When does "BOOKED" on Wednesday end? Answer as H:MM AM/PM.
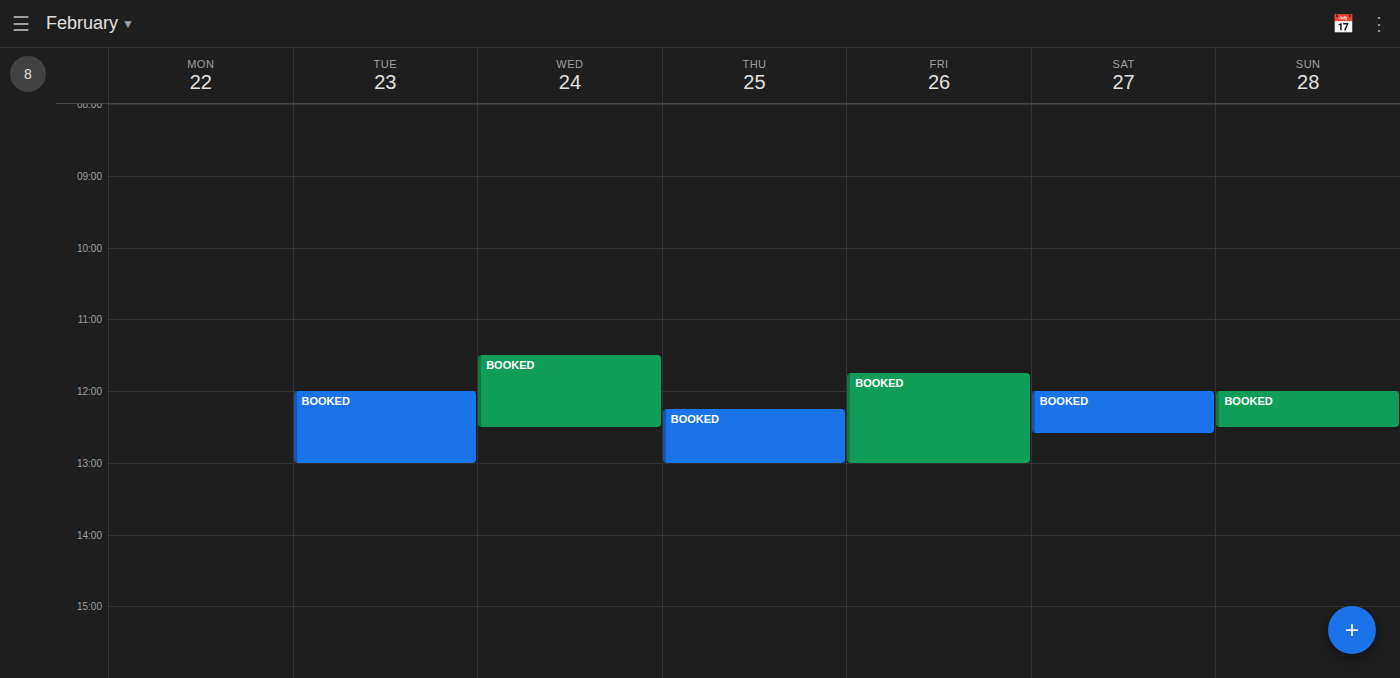
12:30 PM